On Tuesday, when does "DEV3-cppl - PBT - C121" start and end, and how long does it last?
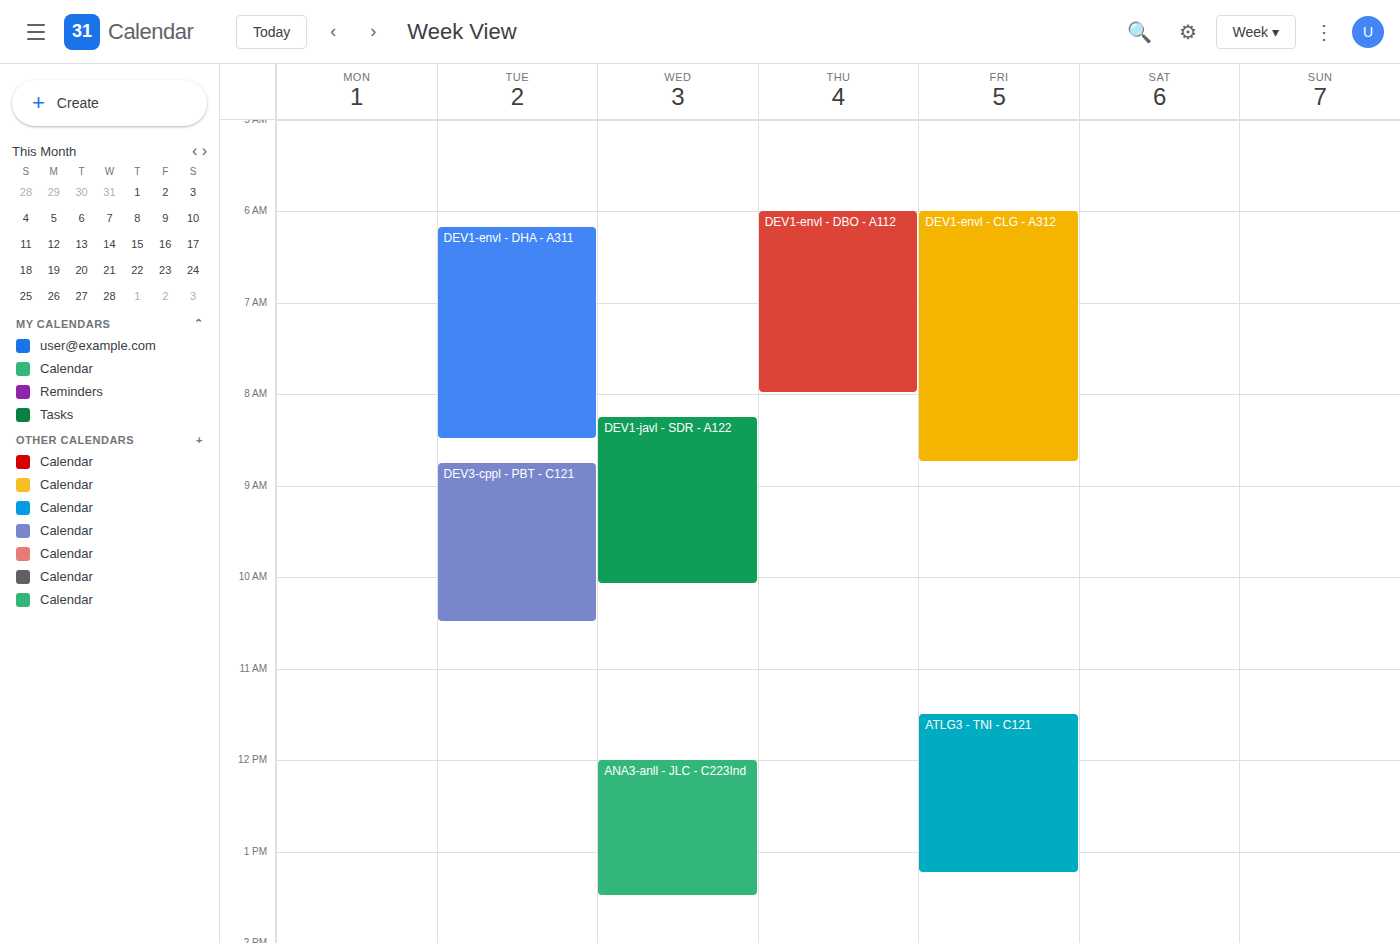
08:45 to 10:30, 1 hour 45 minutes